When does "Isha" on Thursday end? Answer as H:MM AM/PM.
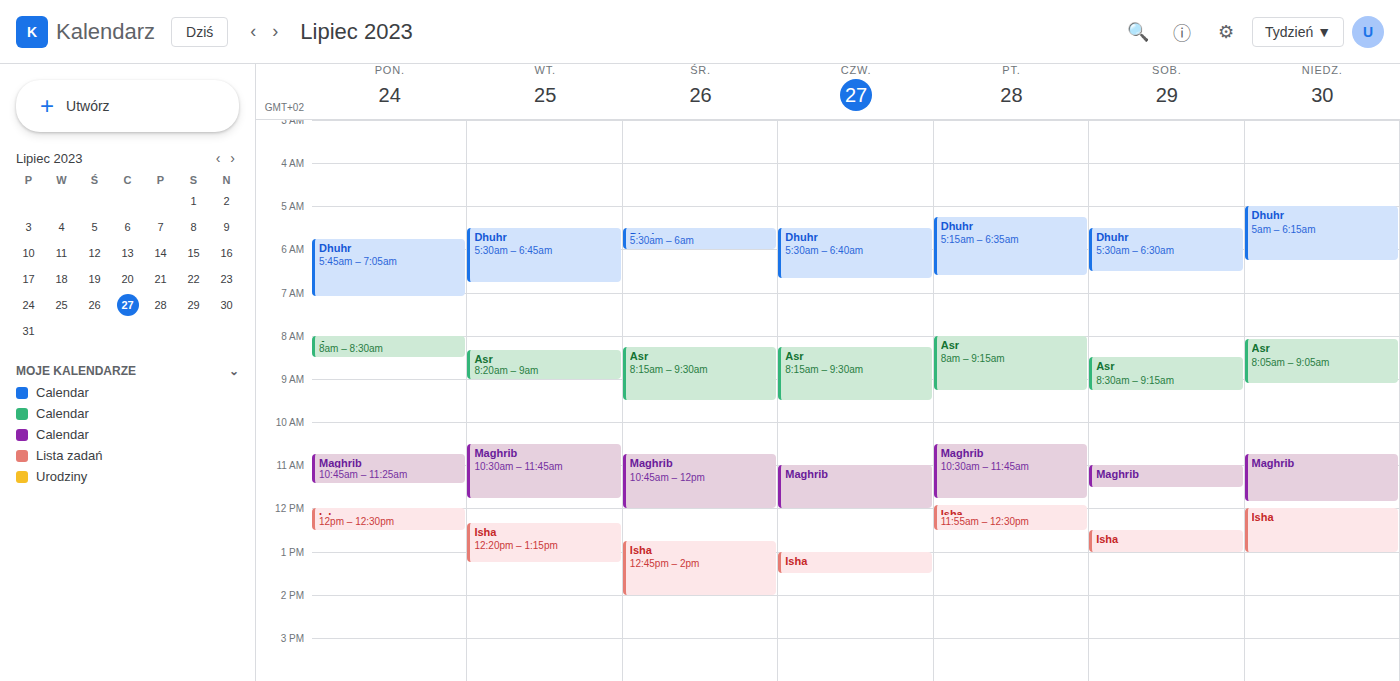
1:30 PM